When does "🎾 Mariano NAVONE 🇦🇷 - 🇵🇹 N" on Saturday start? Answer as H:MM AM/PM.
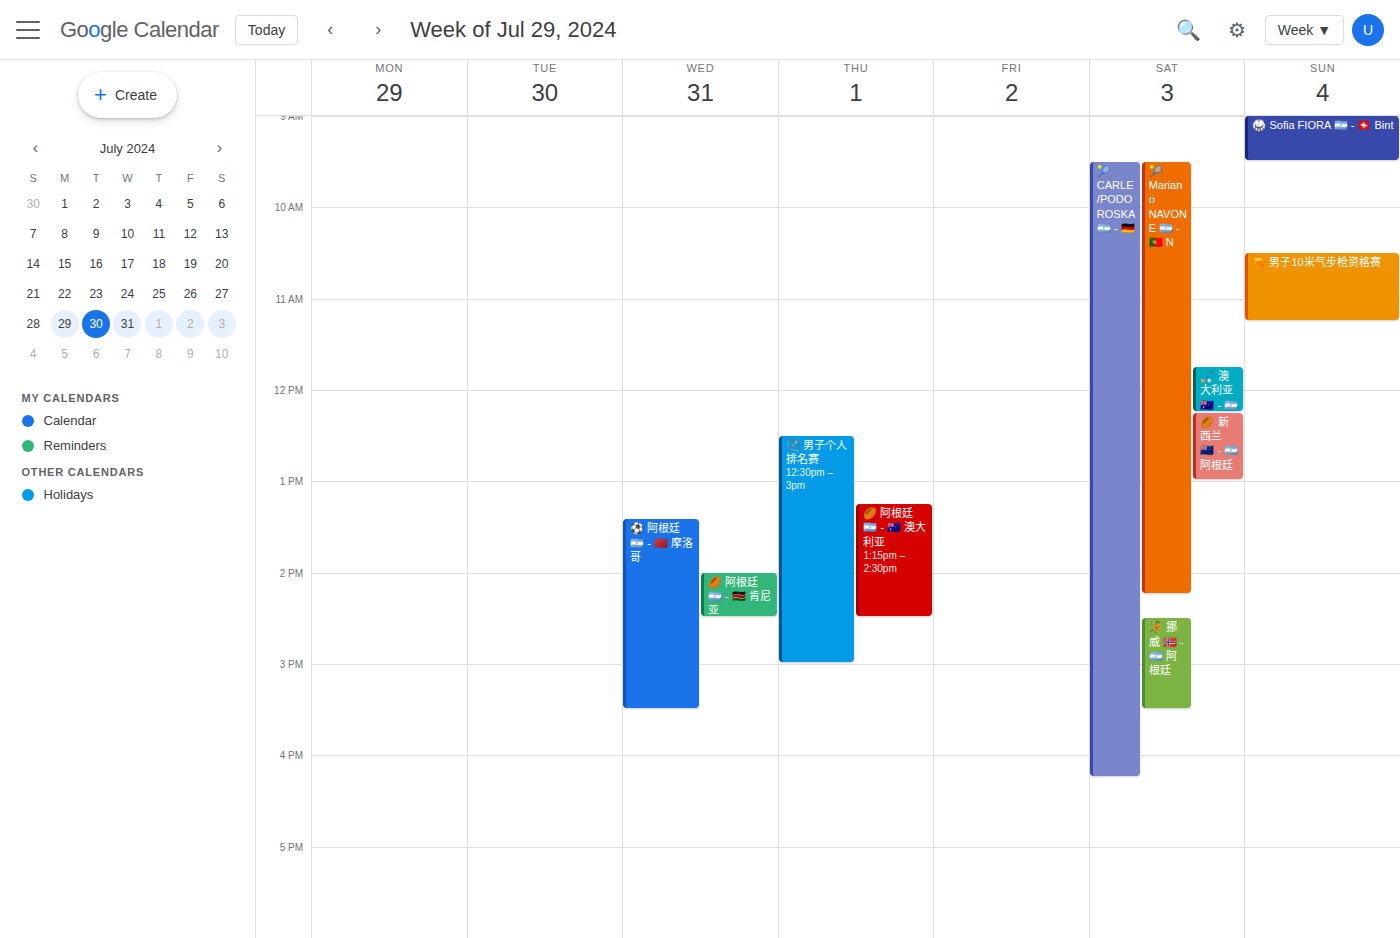
9:30 AM